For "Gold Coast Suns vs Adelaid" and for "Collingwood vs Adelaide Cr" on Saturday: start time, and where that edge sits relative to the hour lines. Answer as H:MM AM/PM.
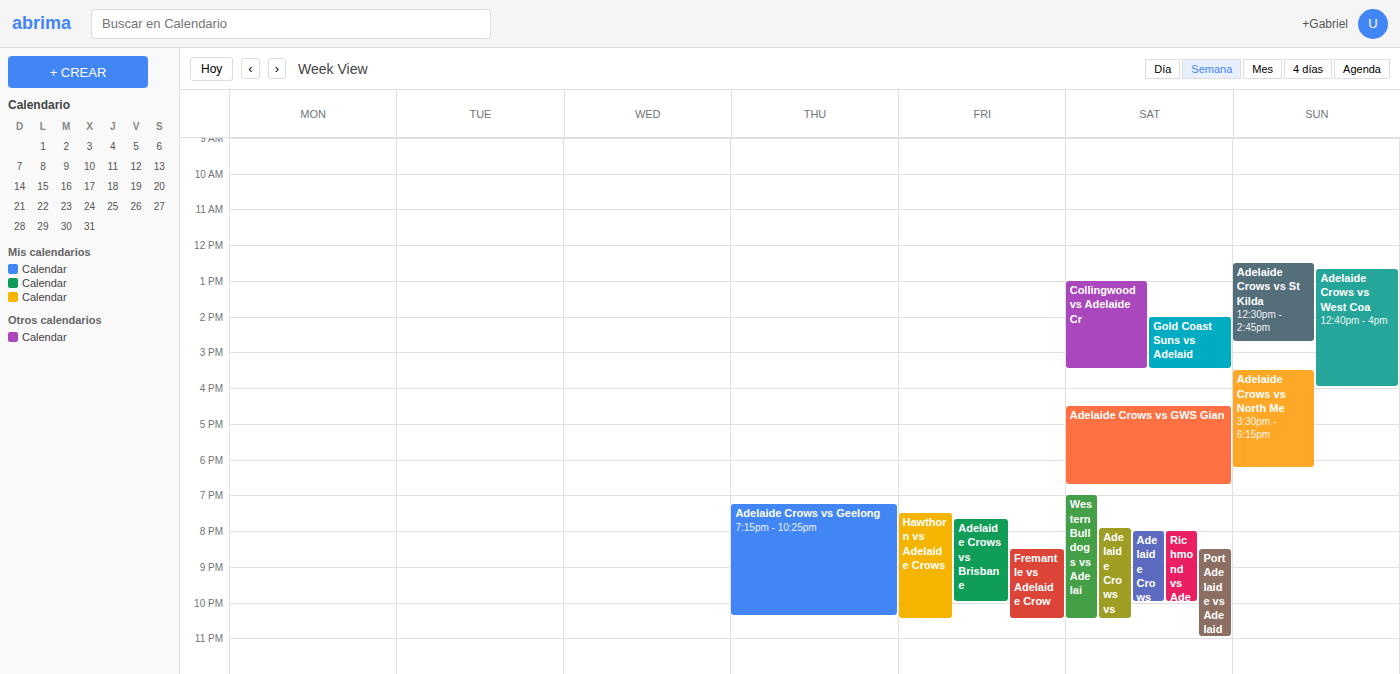
"Gold Coast Suns vs Adelaid": 2:00 PM, exactly on the 2 PM line. "Collingwood vs Adelaide Cr": 1:00 PM, exactly on the 1 PM line.